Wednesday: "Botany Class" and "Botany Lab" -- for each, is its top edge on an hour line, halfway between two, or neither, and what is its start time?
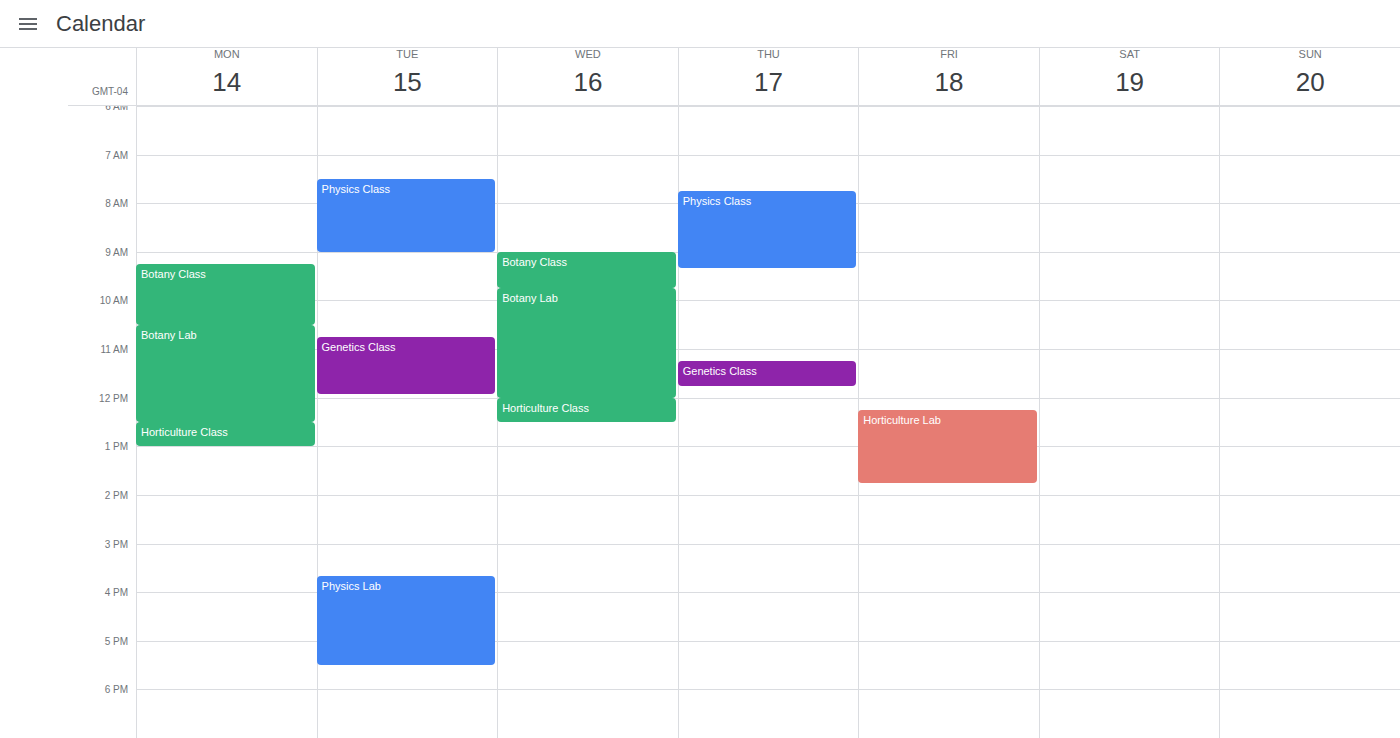
"Botany Class": 9:00 AM, exactly on the 9 AM line. "Botany Lab": 9:45 AM, neither: three quarters of the way from the 9 AM line to the 10 AM line.